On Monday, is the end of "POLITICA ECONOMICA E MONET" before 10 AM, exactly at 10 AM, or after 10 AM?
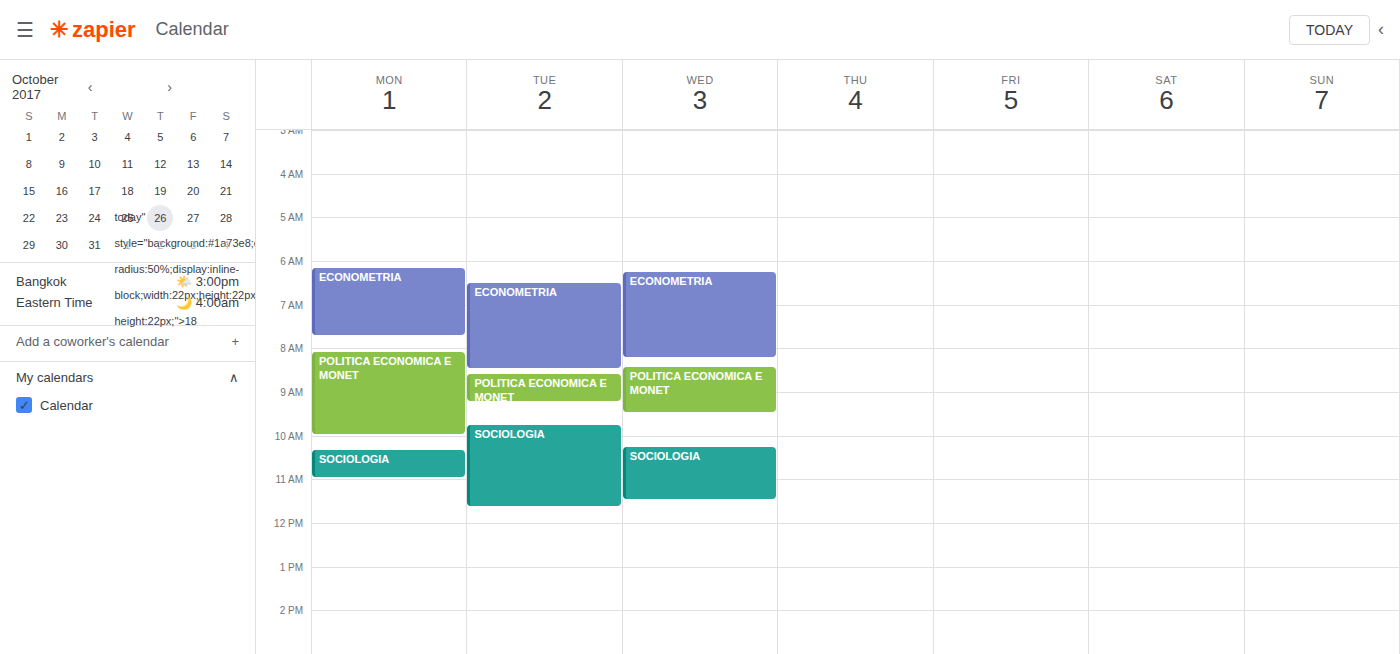
10:00 AM -- exactly at 10 AM, on the 10 AM line.